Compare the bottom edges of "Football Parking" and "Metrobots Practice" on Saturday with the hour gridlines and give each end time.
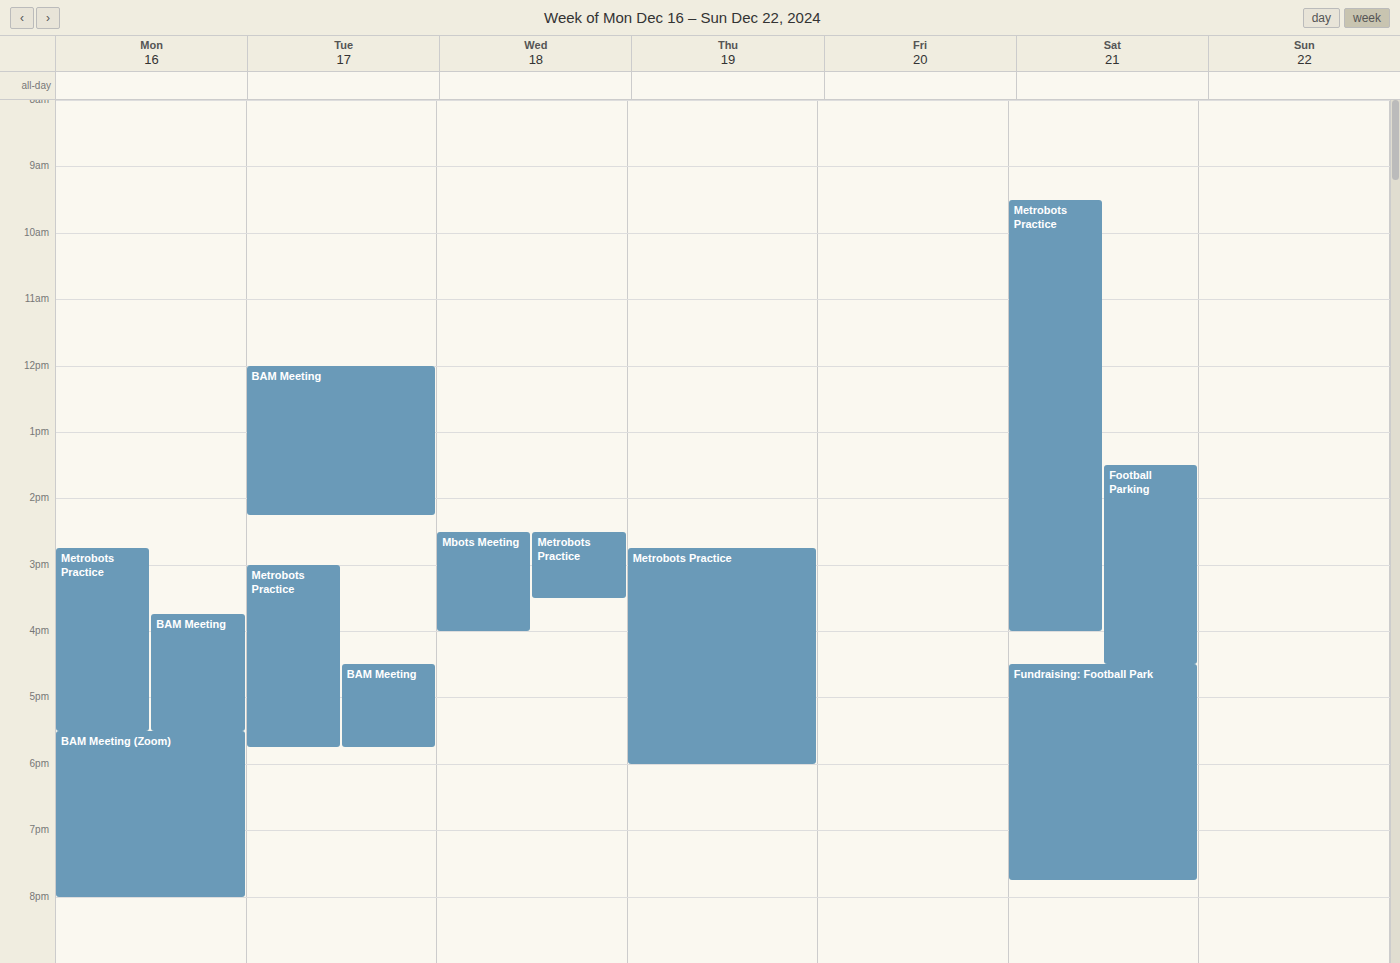
"Football Parking": 4:30 PM, halfway between the 4 PM and 5 PM lines. "Metrobots Practice": 4:00 PM, exactly on the 4 PM line.